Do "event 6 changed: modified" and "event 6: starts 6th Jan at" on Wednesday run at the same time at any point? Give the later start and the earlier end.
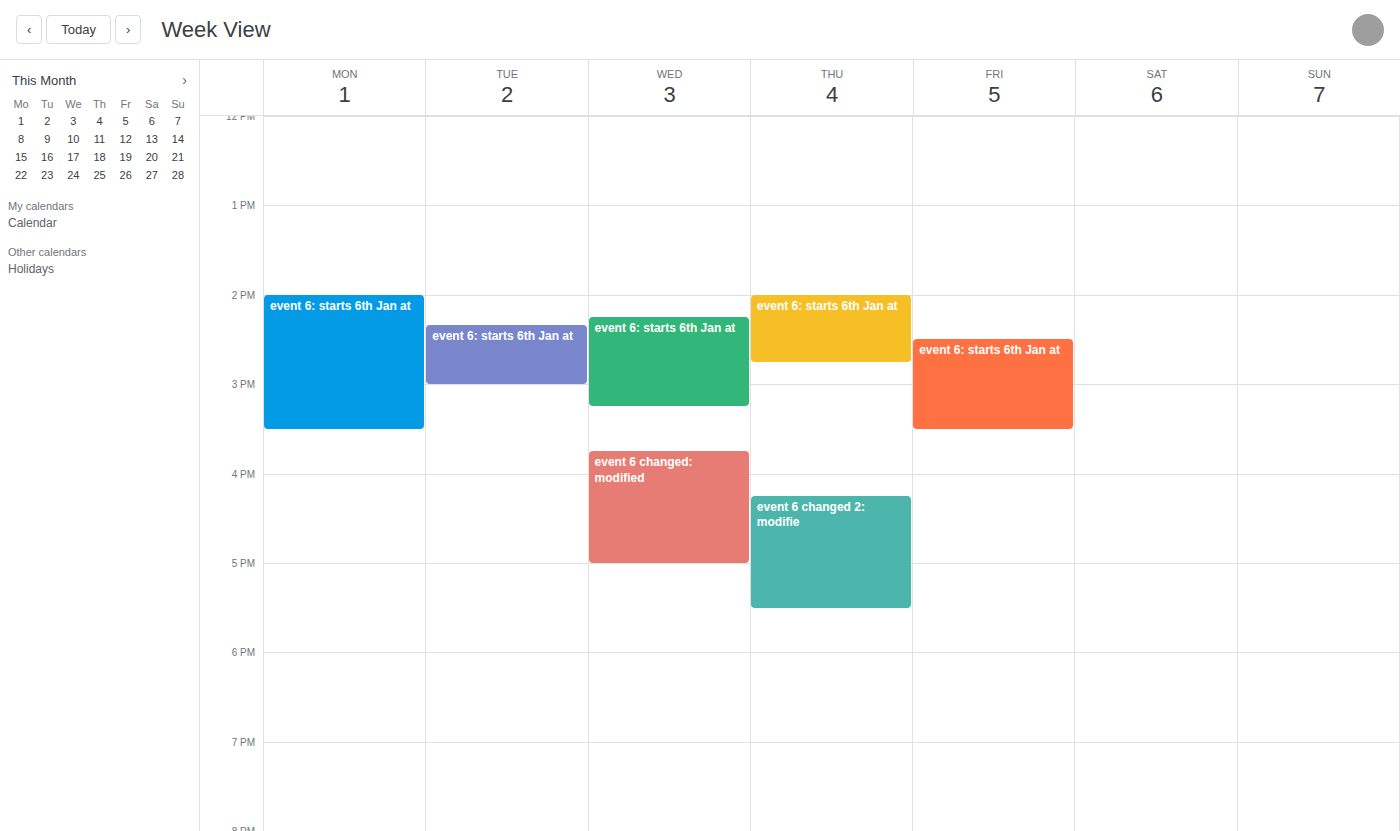
"event 6: starts 6th Jan at" ends at 15:15 and "event 6 changed: modified" starts at 15:45 -- no overlap.